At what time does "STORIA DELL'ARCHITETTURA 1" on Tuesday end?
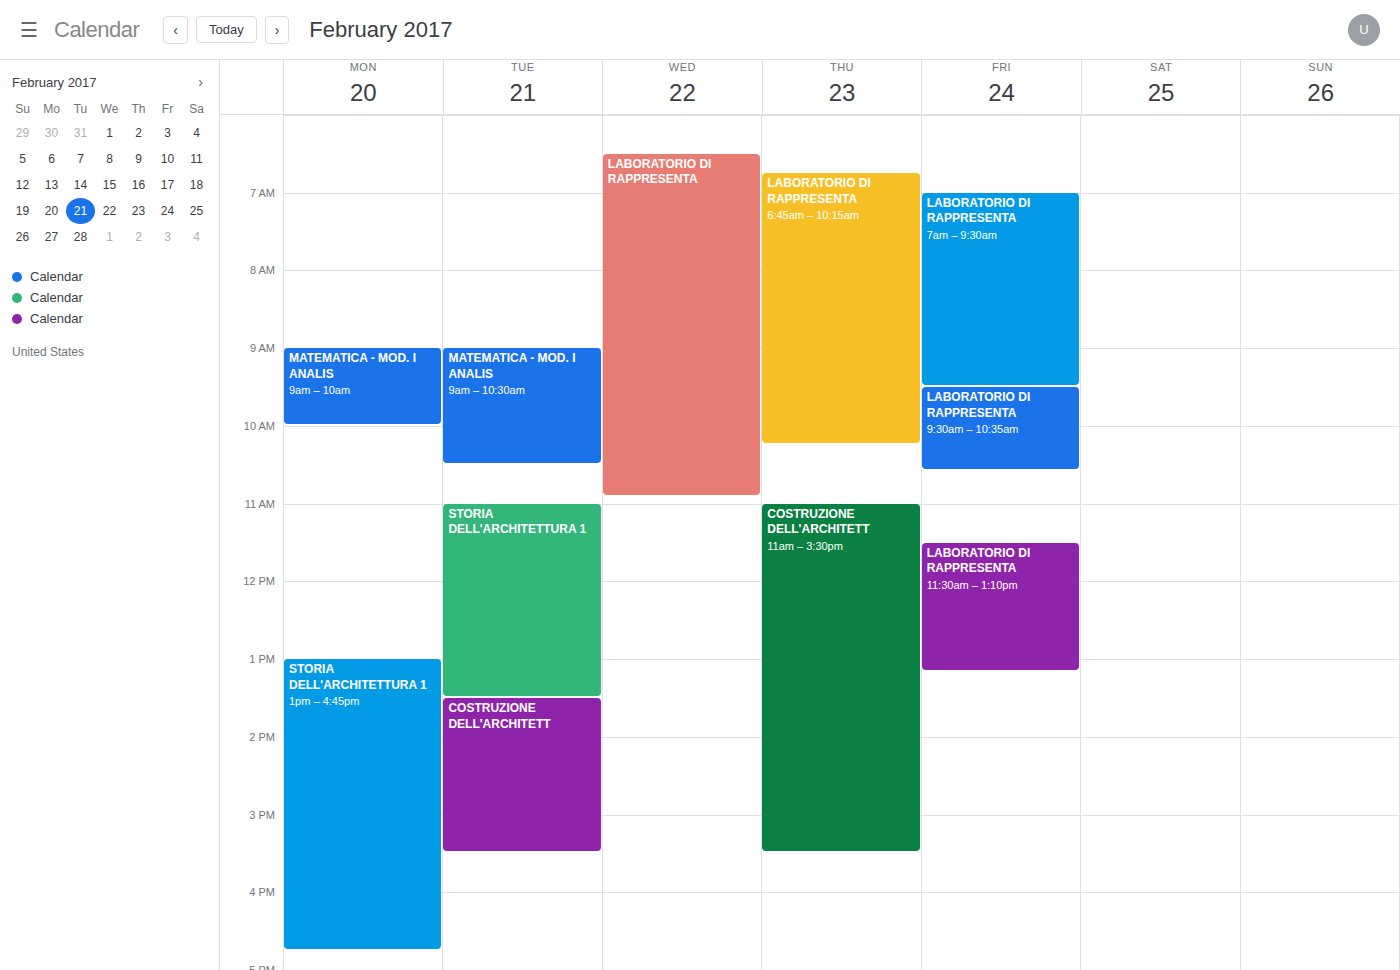
1:30 PM